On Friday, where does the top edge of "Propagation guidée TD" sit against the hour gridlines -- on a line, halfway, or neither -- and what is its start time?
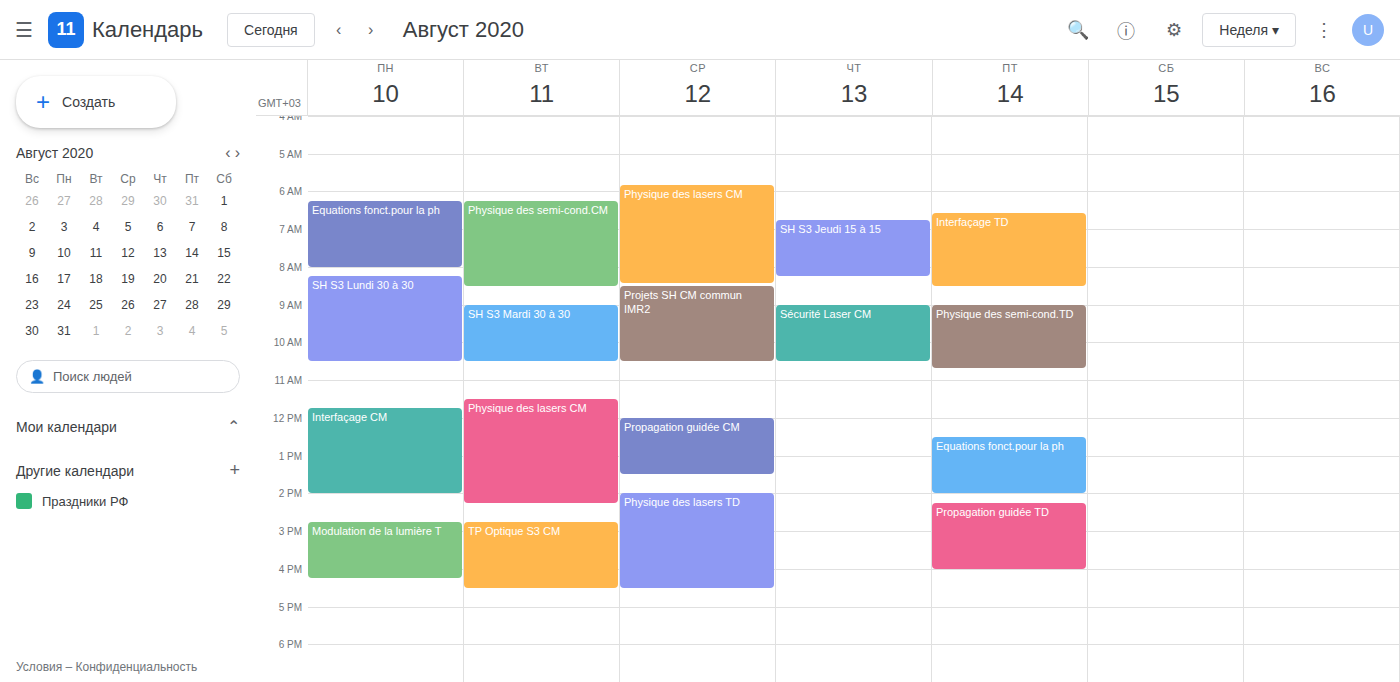
2:15 PM -- neither: a quarter of the way from the 2 PM line to the 3 PM line.